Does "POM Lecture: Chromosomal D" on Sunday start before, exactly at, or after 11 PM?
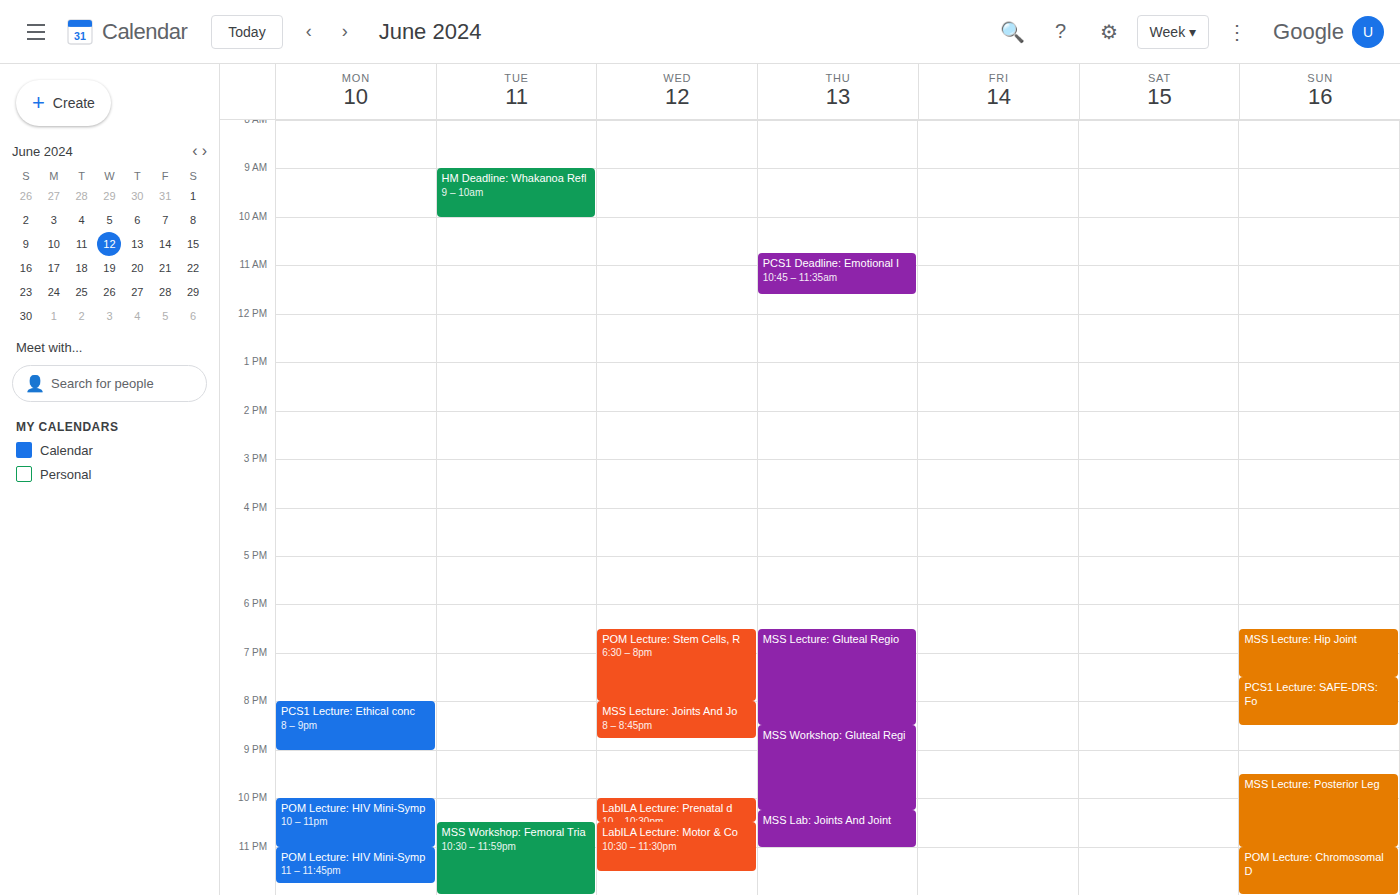
11:00 PM -- exactly at 11 PM, on the 11 PM line.